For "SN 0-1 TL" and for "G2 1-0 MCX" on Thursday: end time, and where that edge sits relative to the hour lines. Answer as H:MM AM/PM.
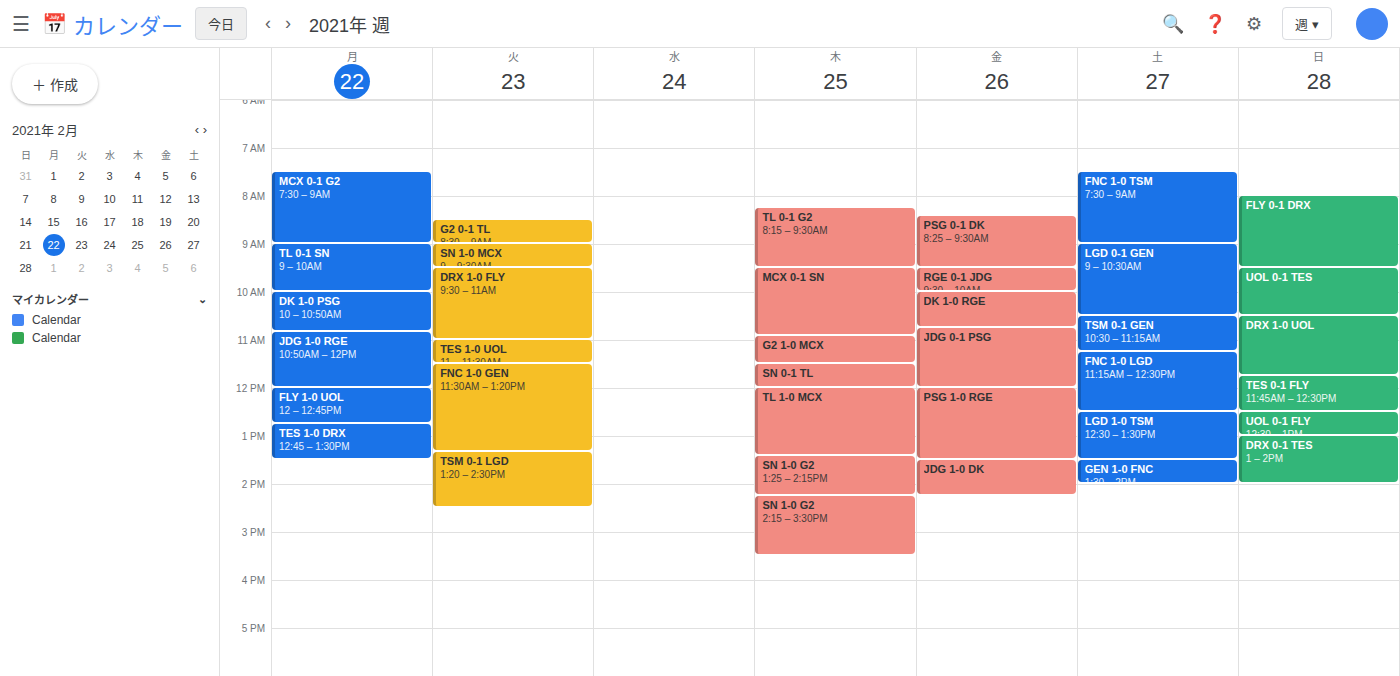
"SN 0-1 TL": 12:00 PM, exactly on the 12 PM line. "G2 1-0 MCX": 11:30 AM, halfway between the 11 AM and 12 PM lines.